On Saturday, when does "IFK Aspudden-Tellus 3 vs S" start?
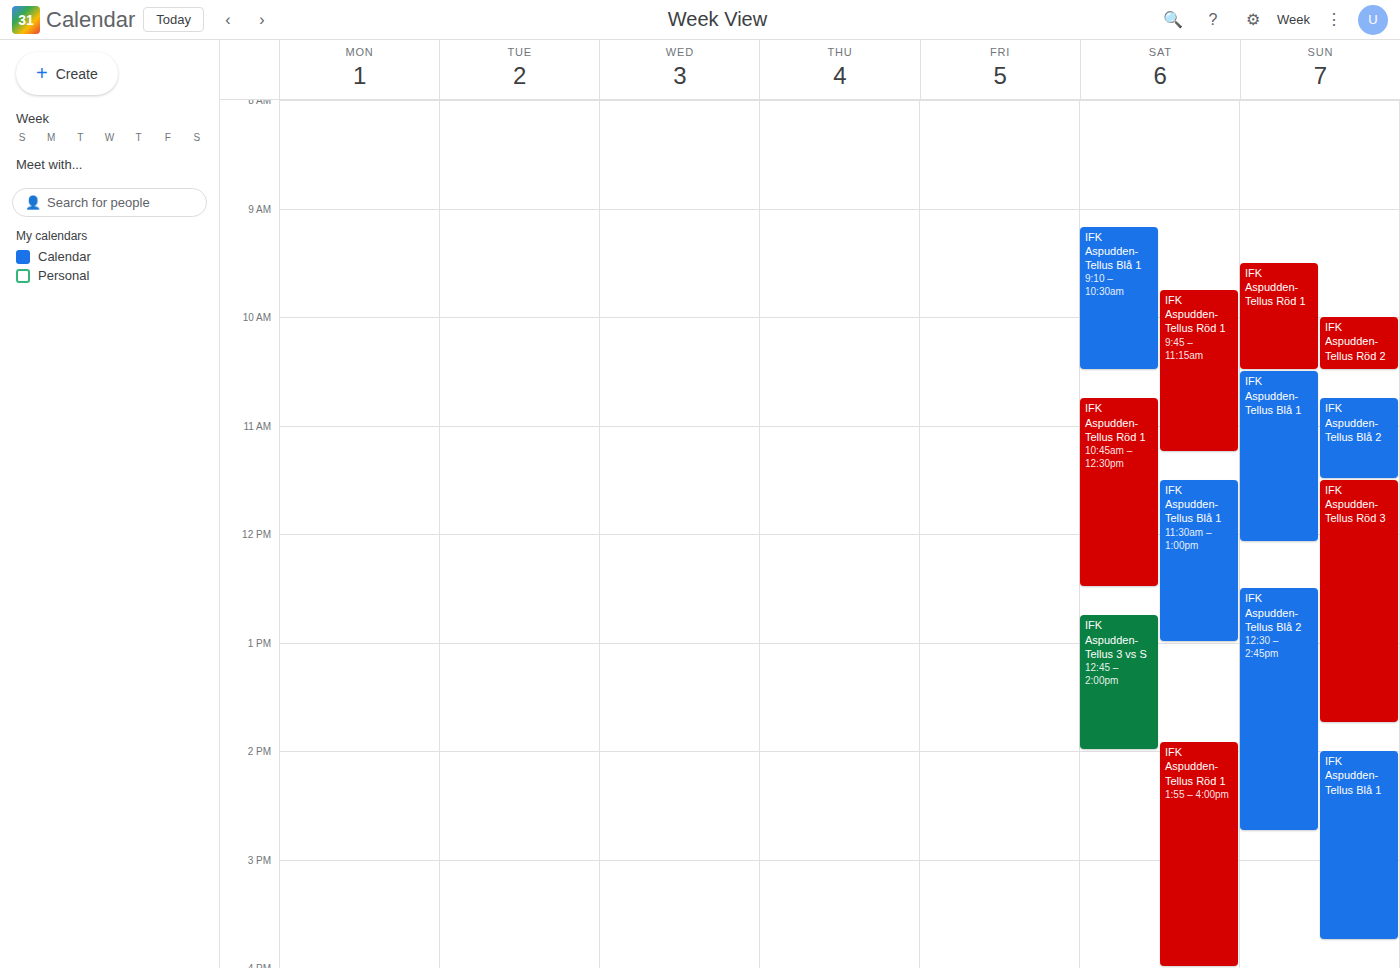
12:45 PM